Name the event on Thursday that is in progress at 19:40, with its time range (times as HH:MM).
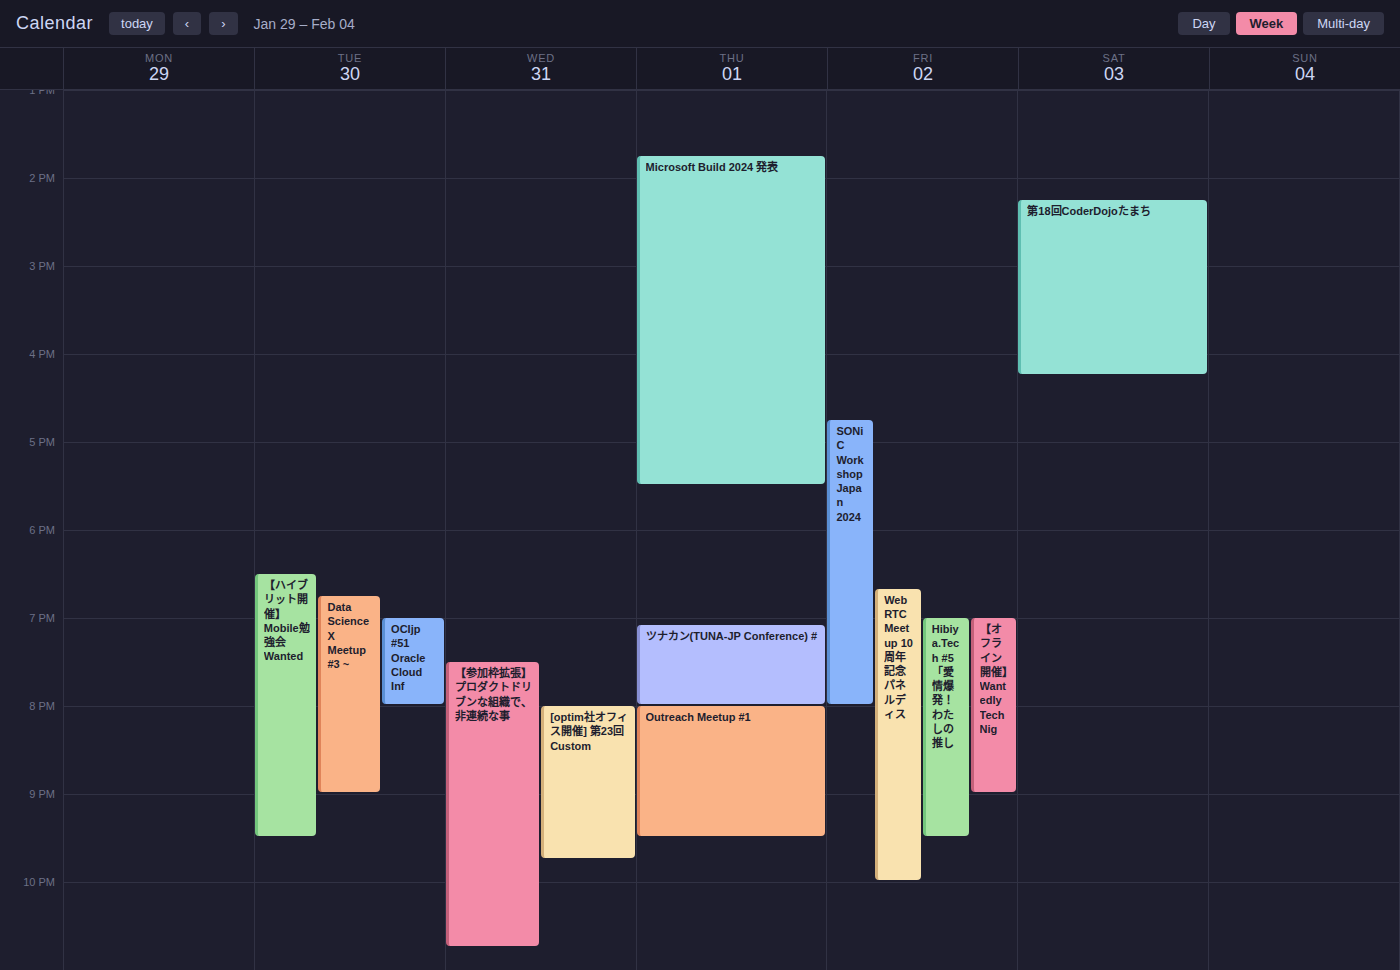
"ツナカン(TUNA-JP Conference) #", 19:05 to 20:00